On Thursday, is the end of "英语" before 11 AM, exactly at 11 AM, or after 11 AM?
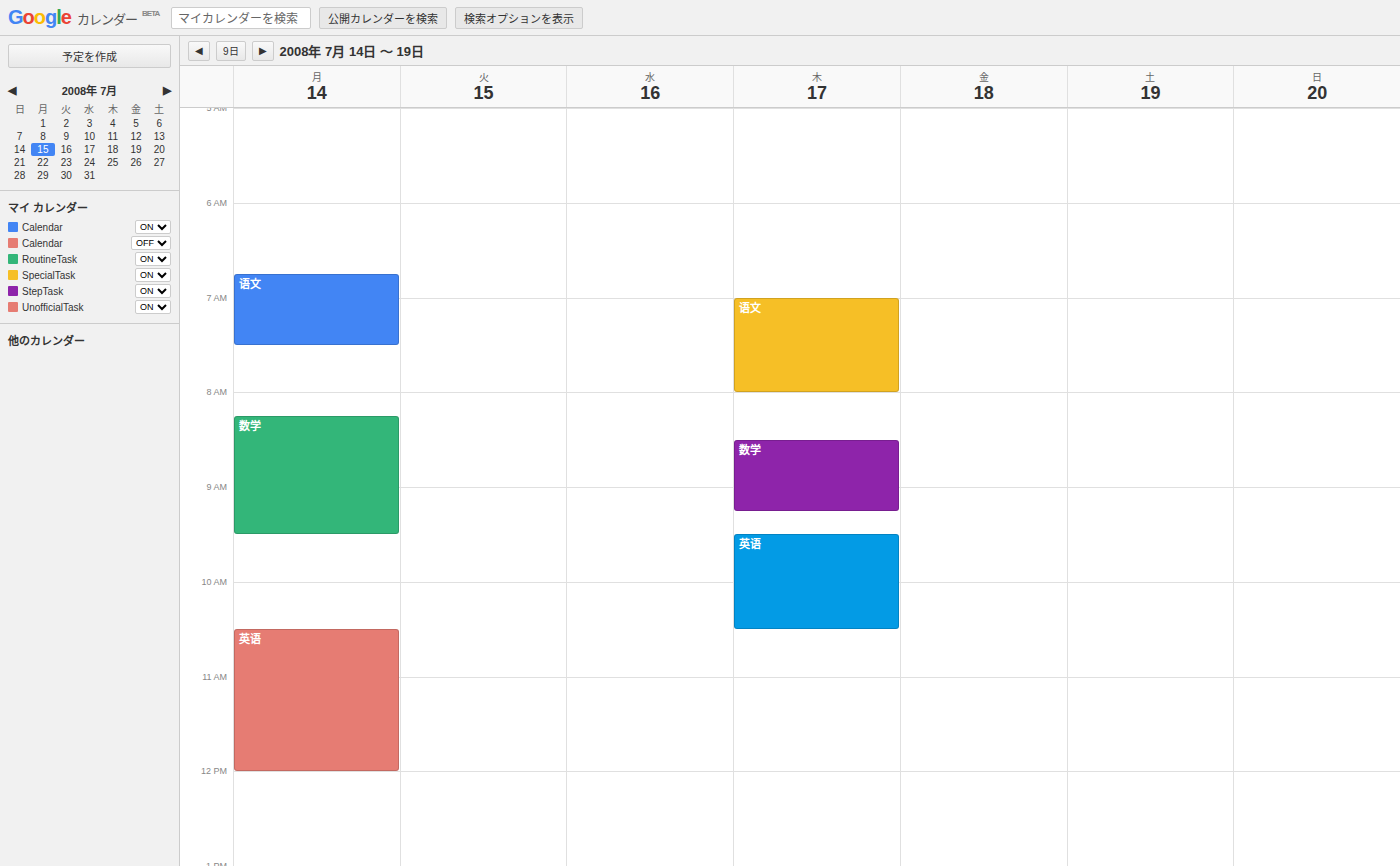
10:30 AM -- before 11 AM, 30 minutes above the 11 AM line.